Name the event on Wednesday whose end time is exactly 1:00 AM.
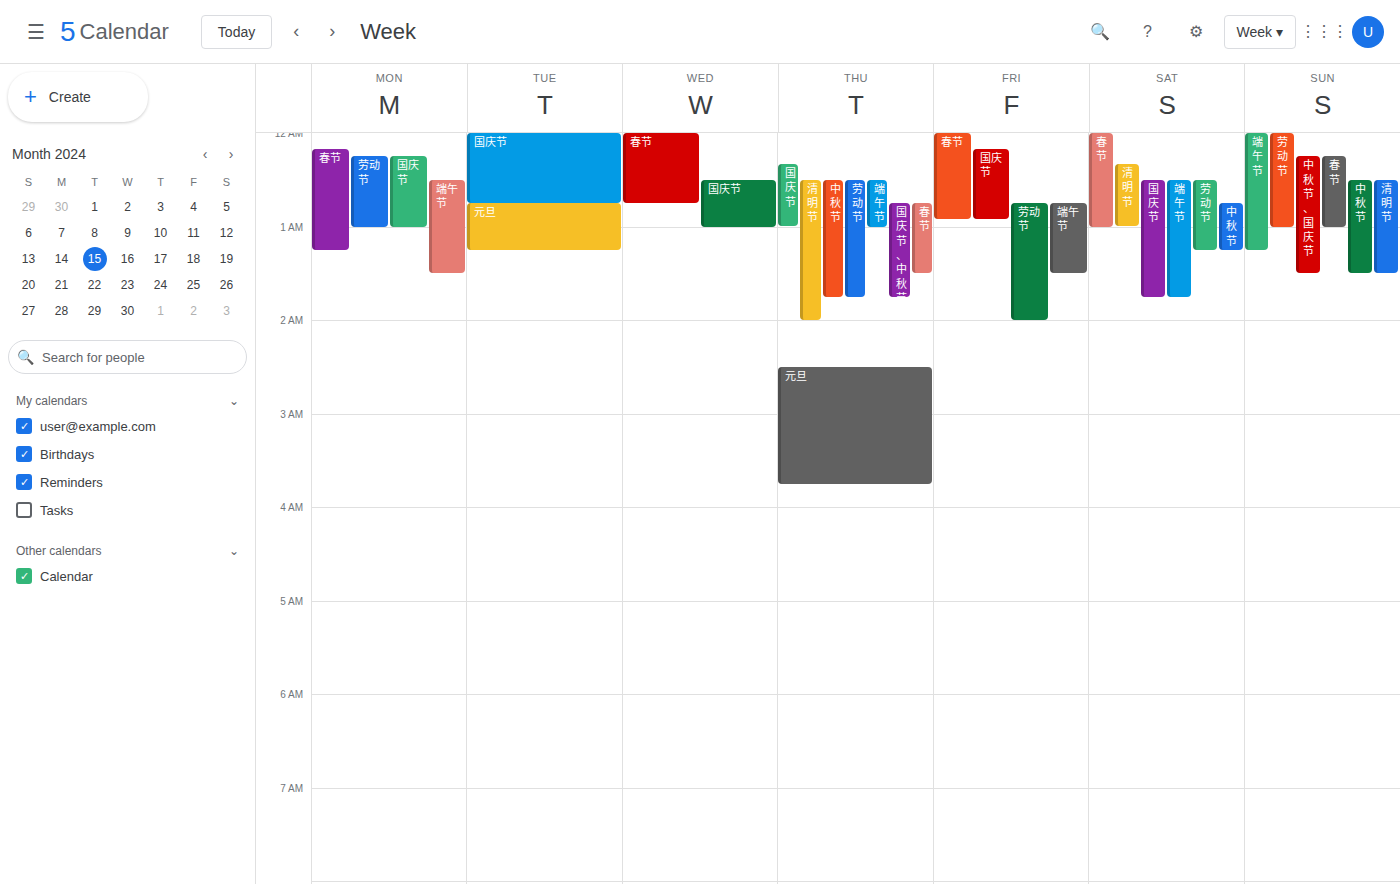
"国庆节"